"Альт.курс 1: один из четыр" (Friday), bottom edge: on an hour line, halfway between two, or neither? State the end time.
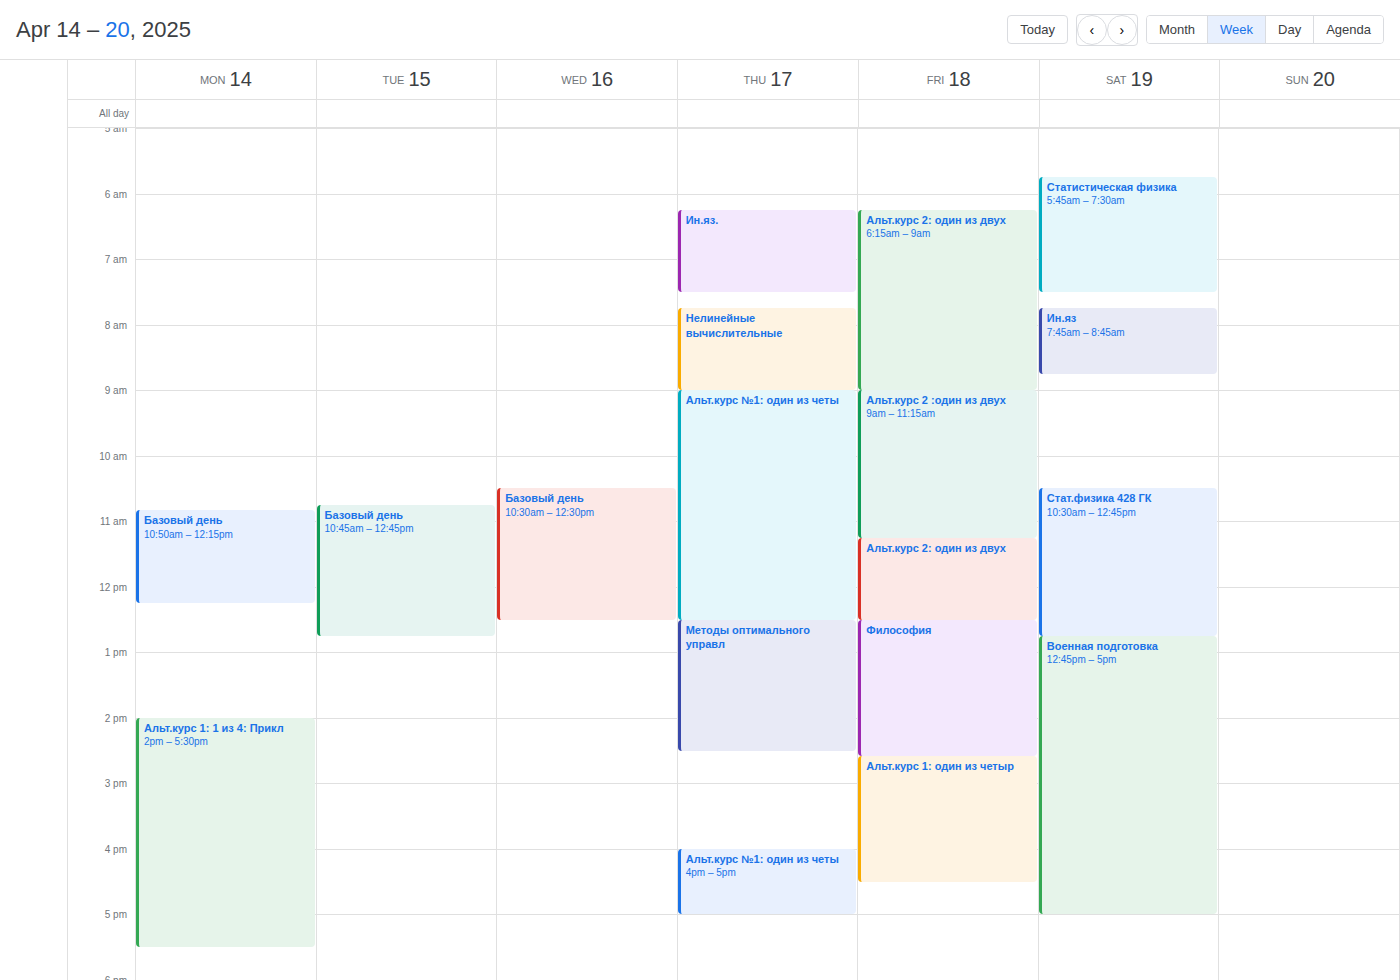
4:30 PM -- halfway between the 4 PM and 5 PM lines.